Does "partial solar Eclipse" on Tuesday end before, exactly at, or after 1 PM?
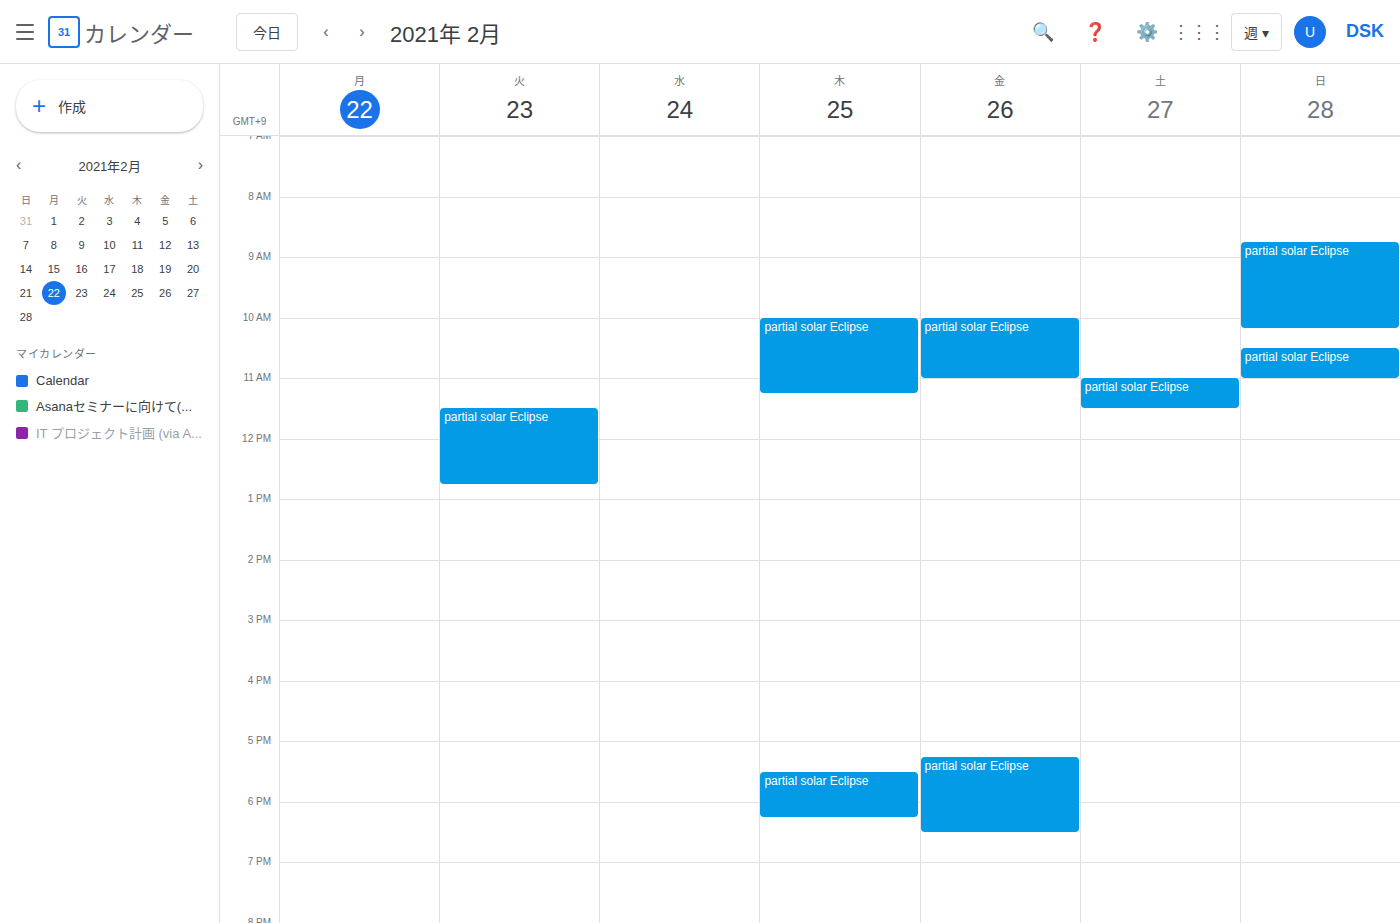
12:45 PM -- before 1 PM, 15 minutes above the 1 PM line.